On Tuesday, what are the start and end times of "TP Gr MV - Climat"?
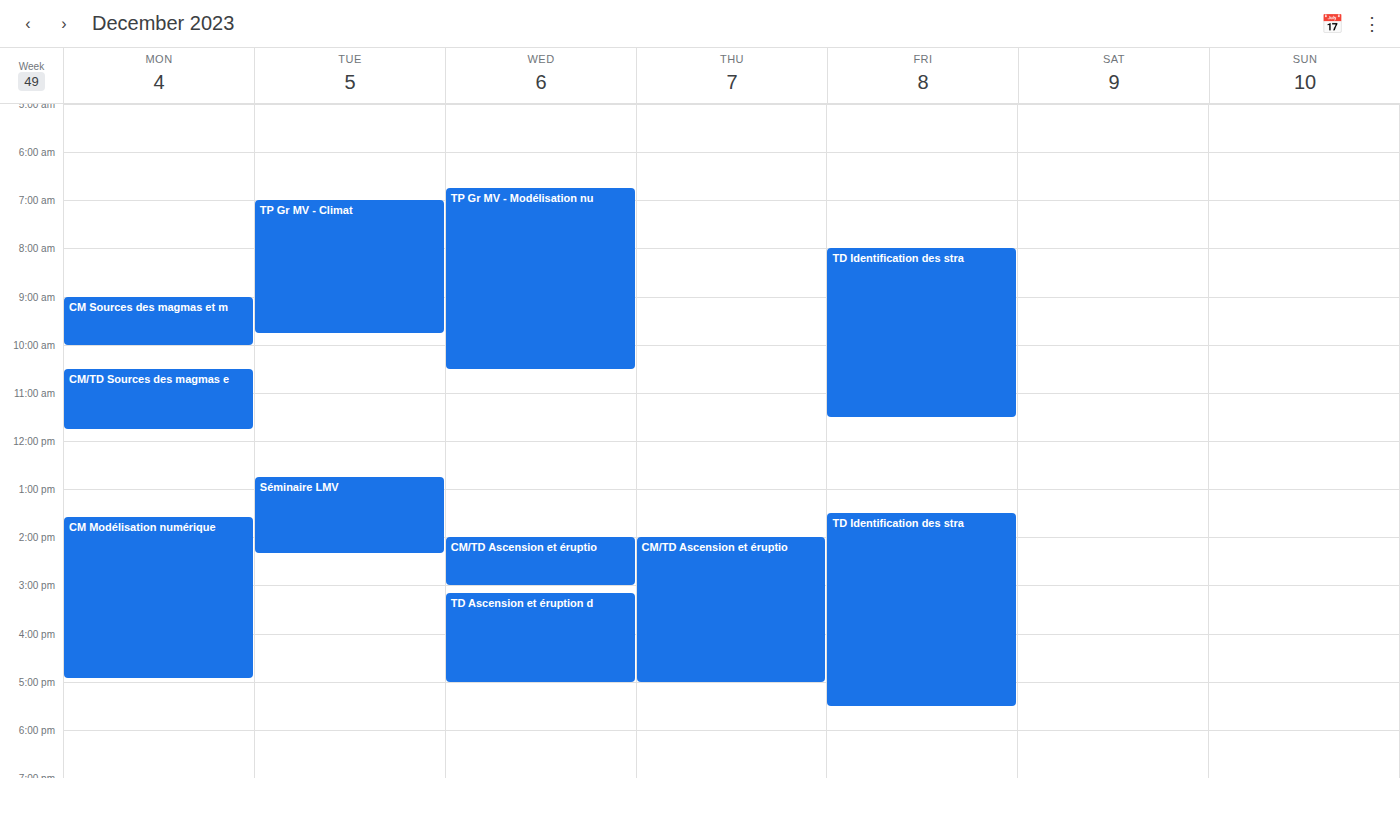
7:00 AM to 9:45 AM